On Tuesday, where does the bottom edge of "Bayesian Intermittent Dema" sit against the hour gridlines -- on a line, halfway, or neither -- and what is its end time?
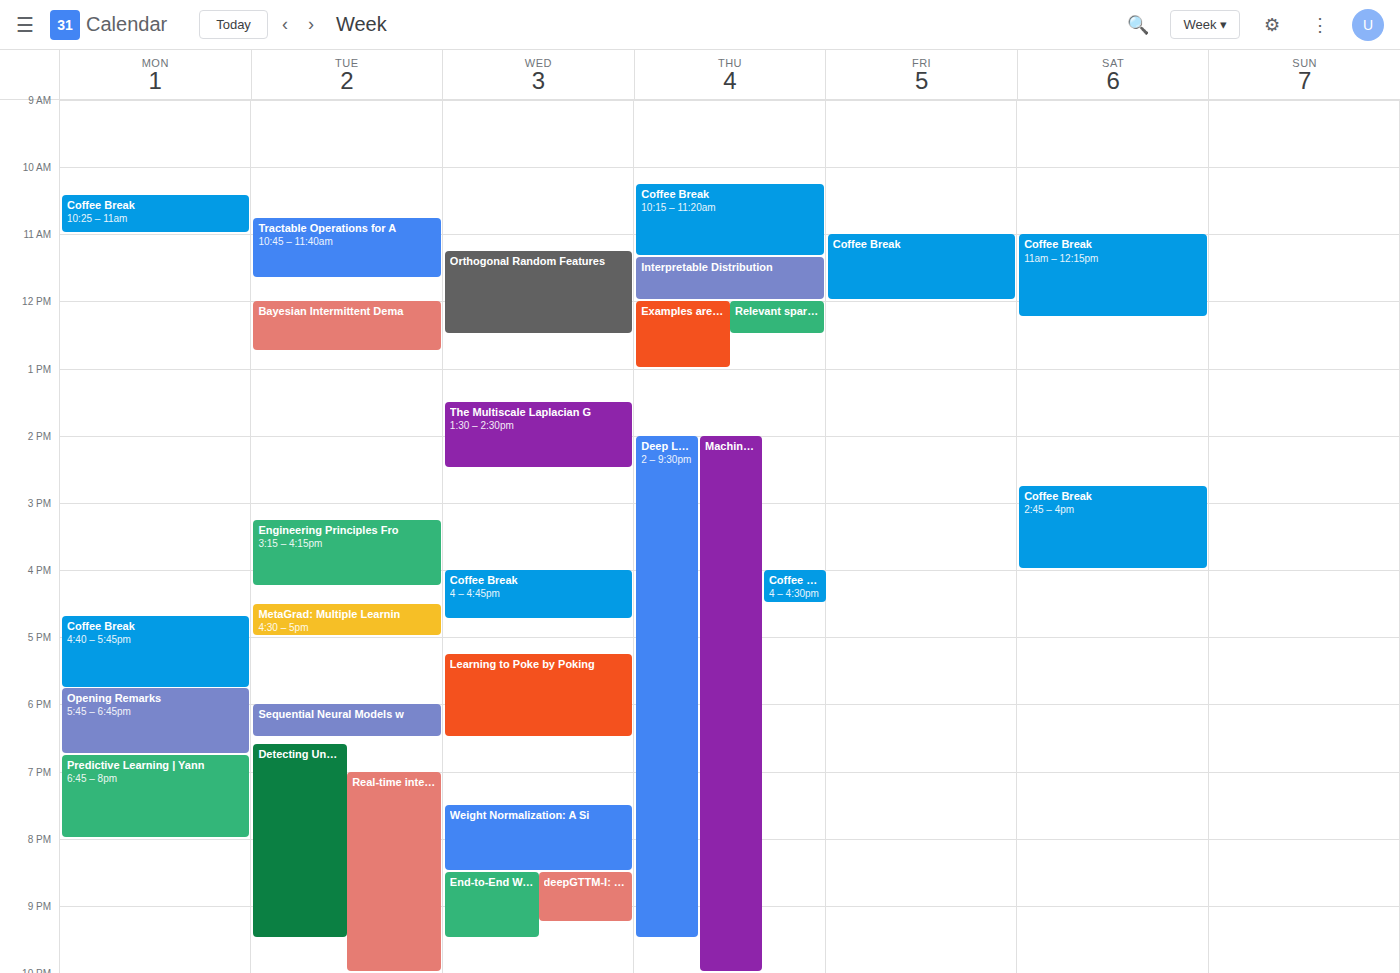
12:45 -- neither: three quarters of the way from the 12:00 line to the 13:00 line.